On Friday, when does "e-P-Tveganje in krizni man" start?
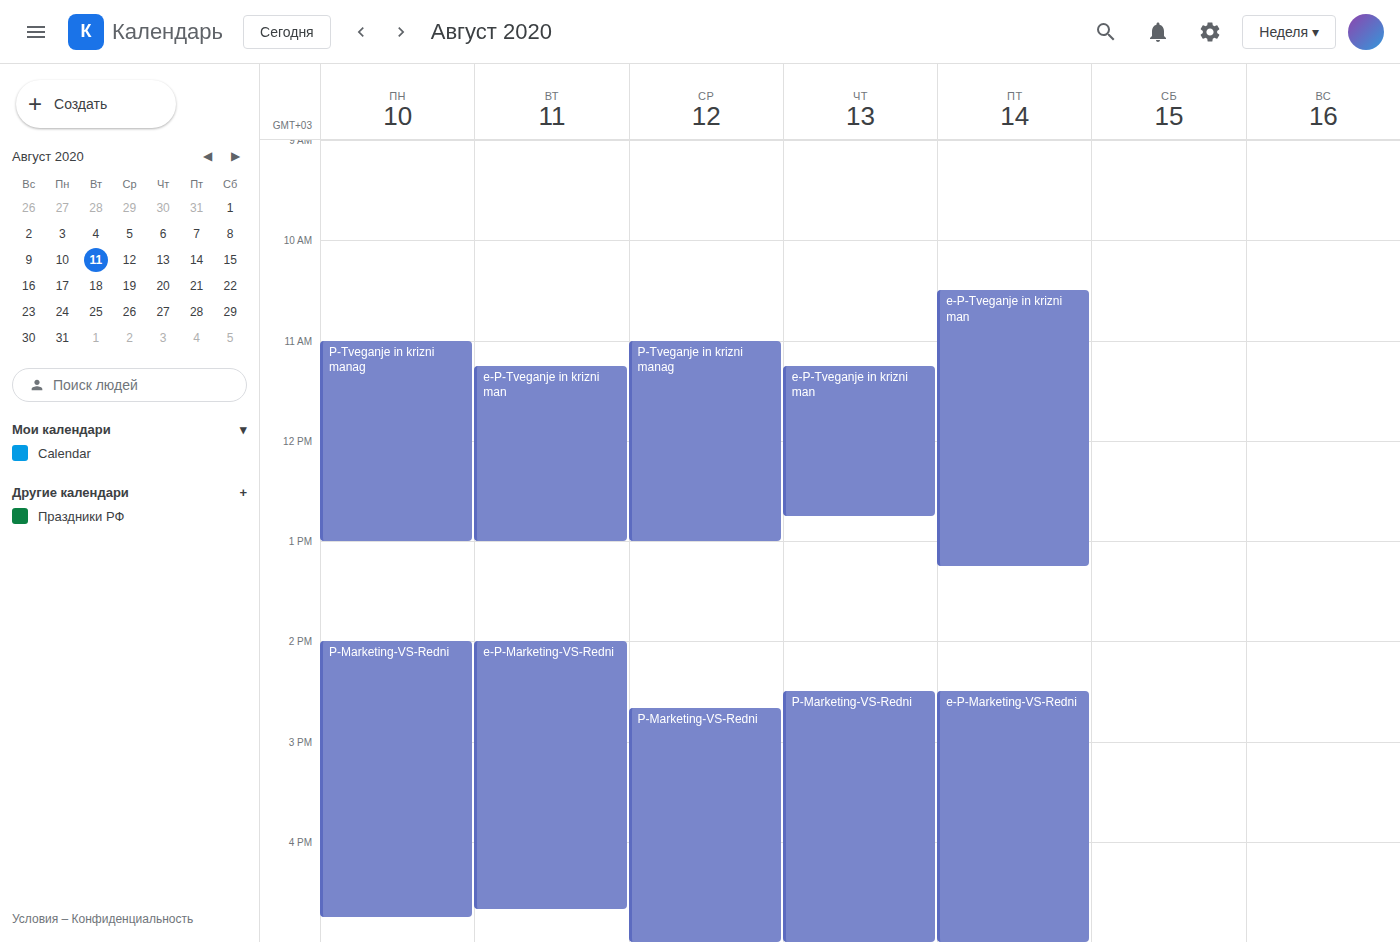
10:30 AM